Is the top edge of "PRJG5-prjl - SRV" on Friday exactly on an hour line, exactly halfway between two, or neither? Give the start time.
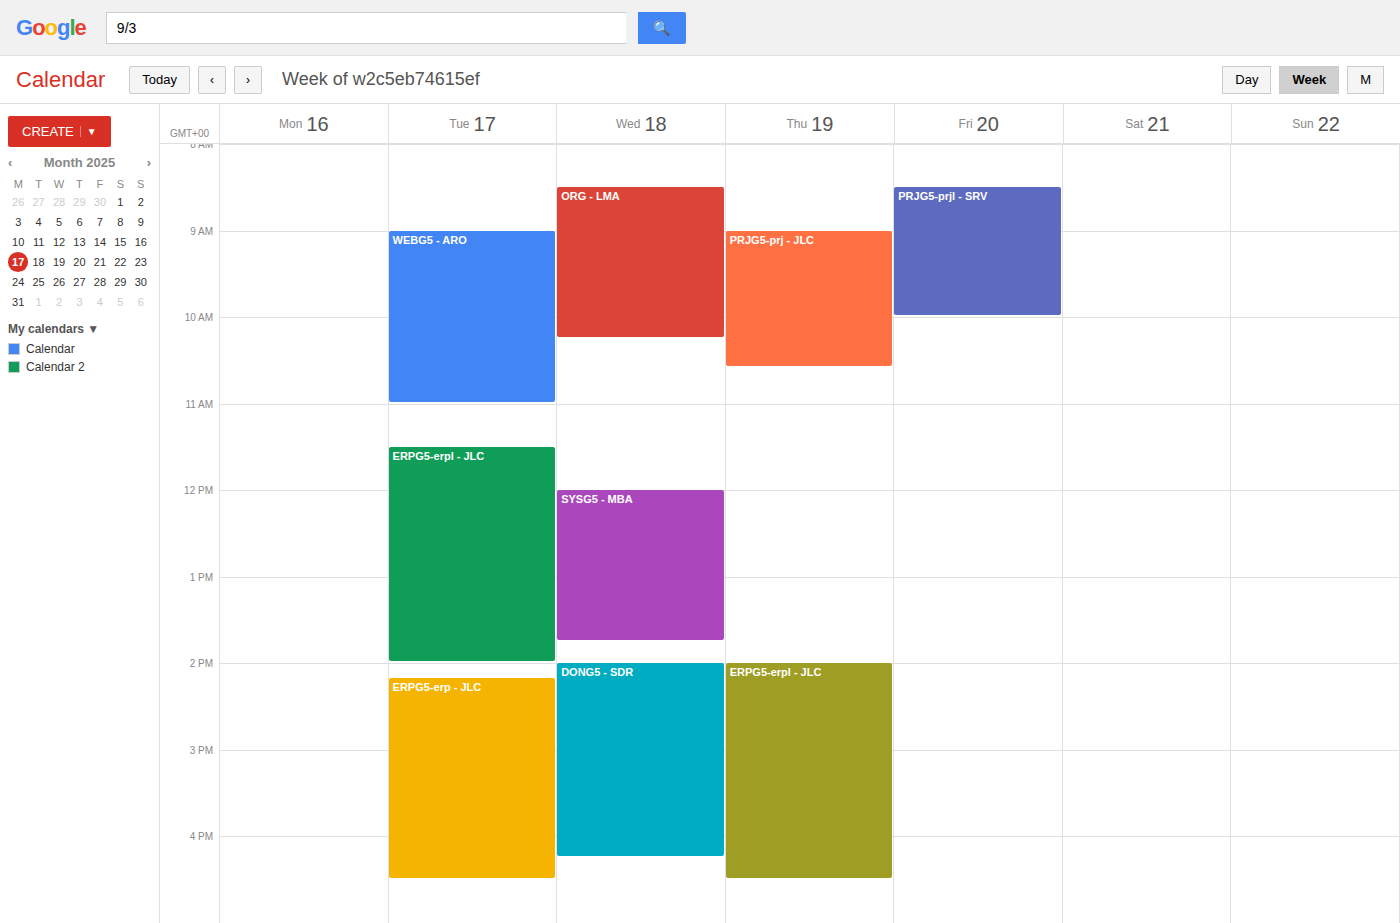
8:30 AM -- halfway between the 8 AM and 9 AM lines.